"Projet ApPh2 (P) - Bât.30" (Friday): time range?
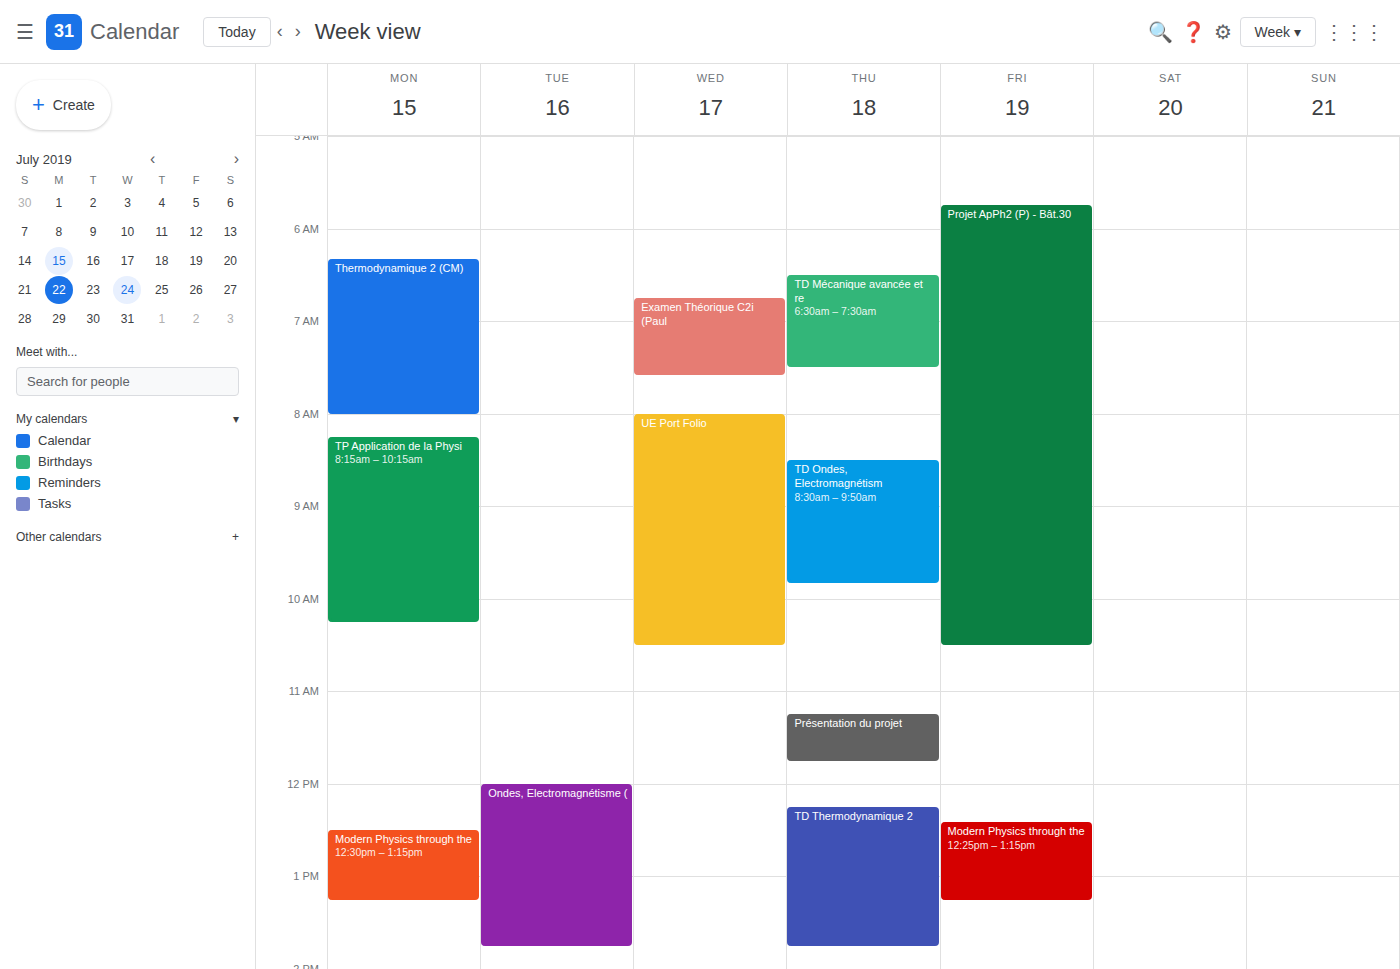
5:45 AM to 10:30 AM